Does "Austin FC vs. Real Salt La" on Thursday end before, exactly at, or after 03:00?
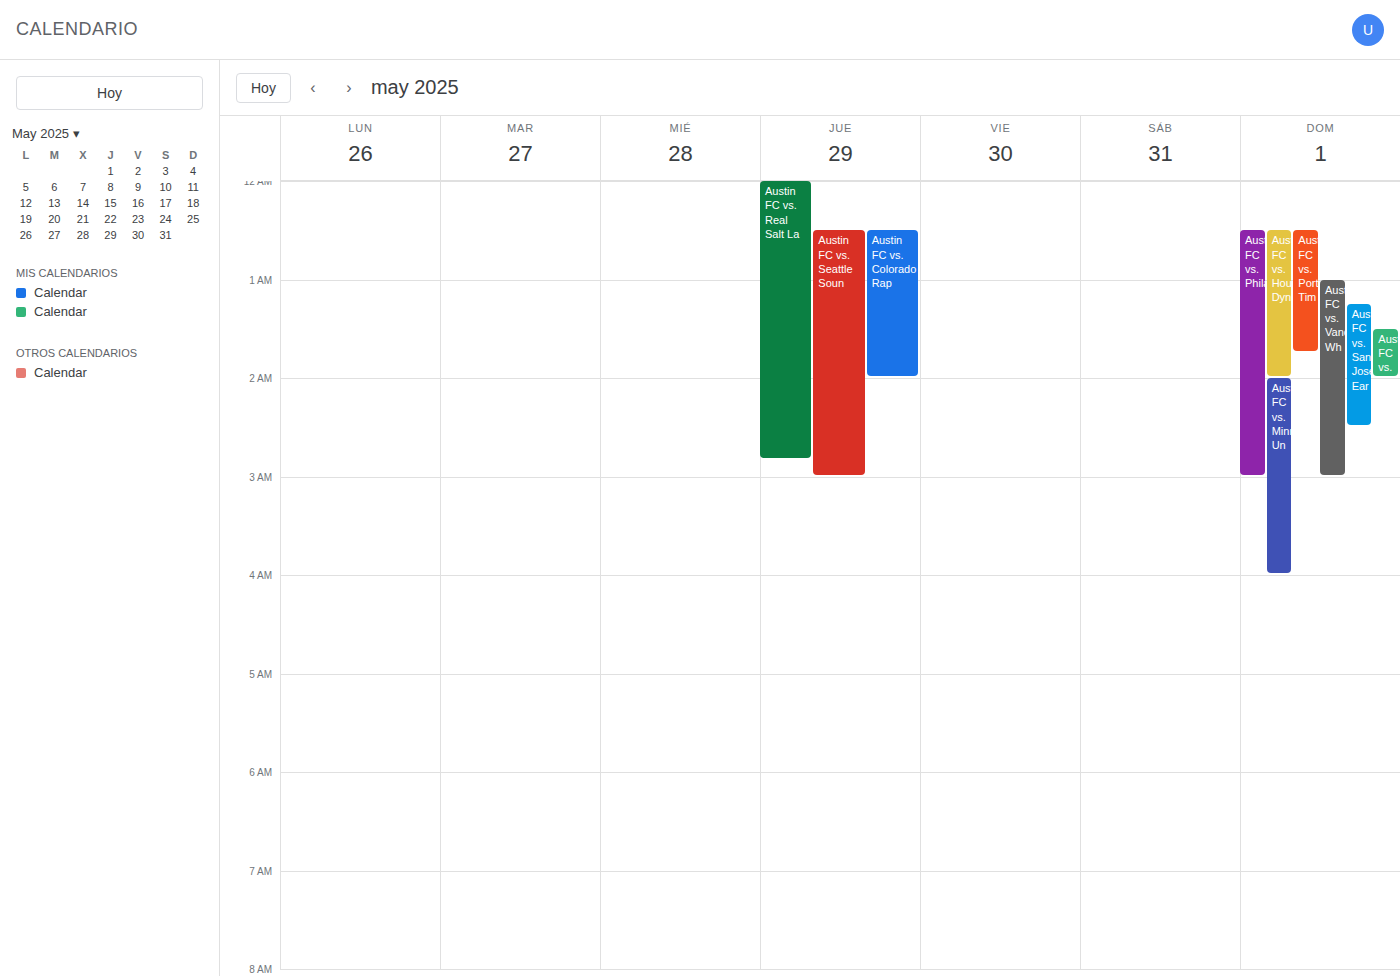
02:50 -- before 03:00, 10 minutes above the 03:00 line.